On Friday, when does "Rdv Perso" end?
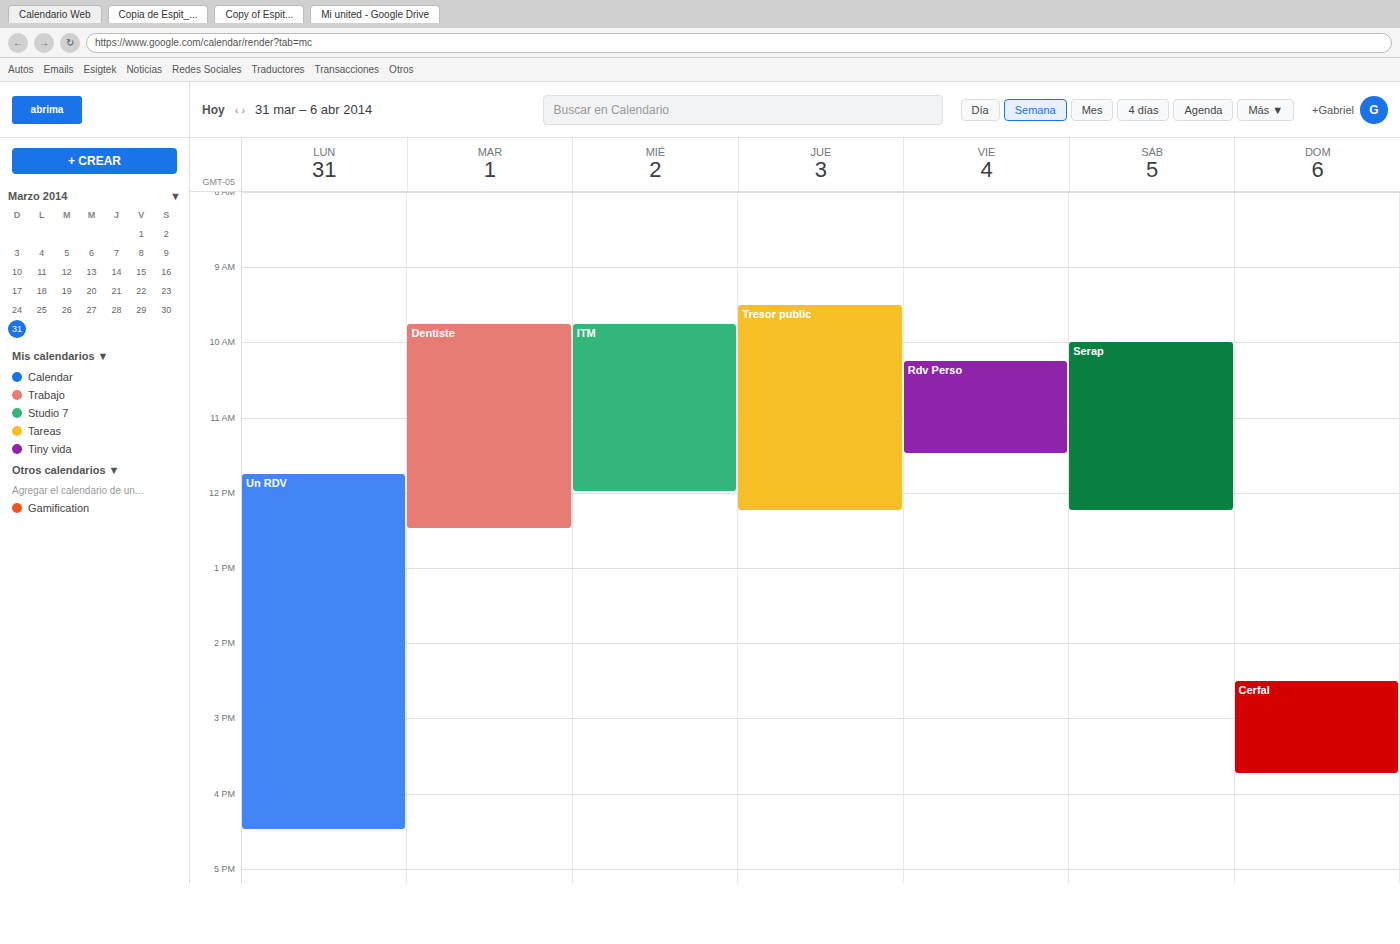
11:30 AM